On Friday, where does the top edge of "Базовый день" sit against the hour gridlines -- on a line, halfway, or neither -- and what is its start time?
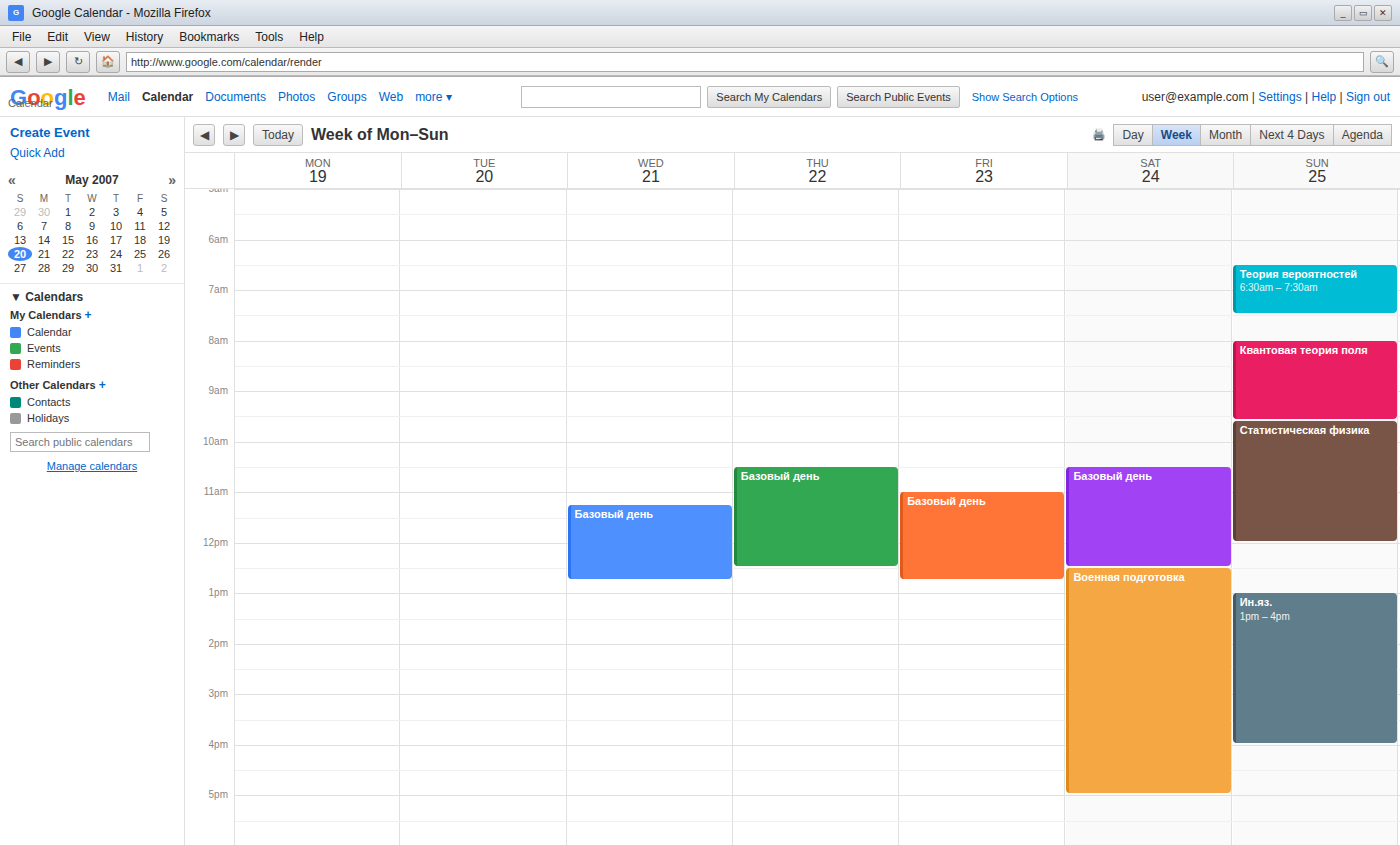
11:00 -- exactly on the 11:00 line.